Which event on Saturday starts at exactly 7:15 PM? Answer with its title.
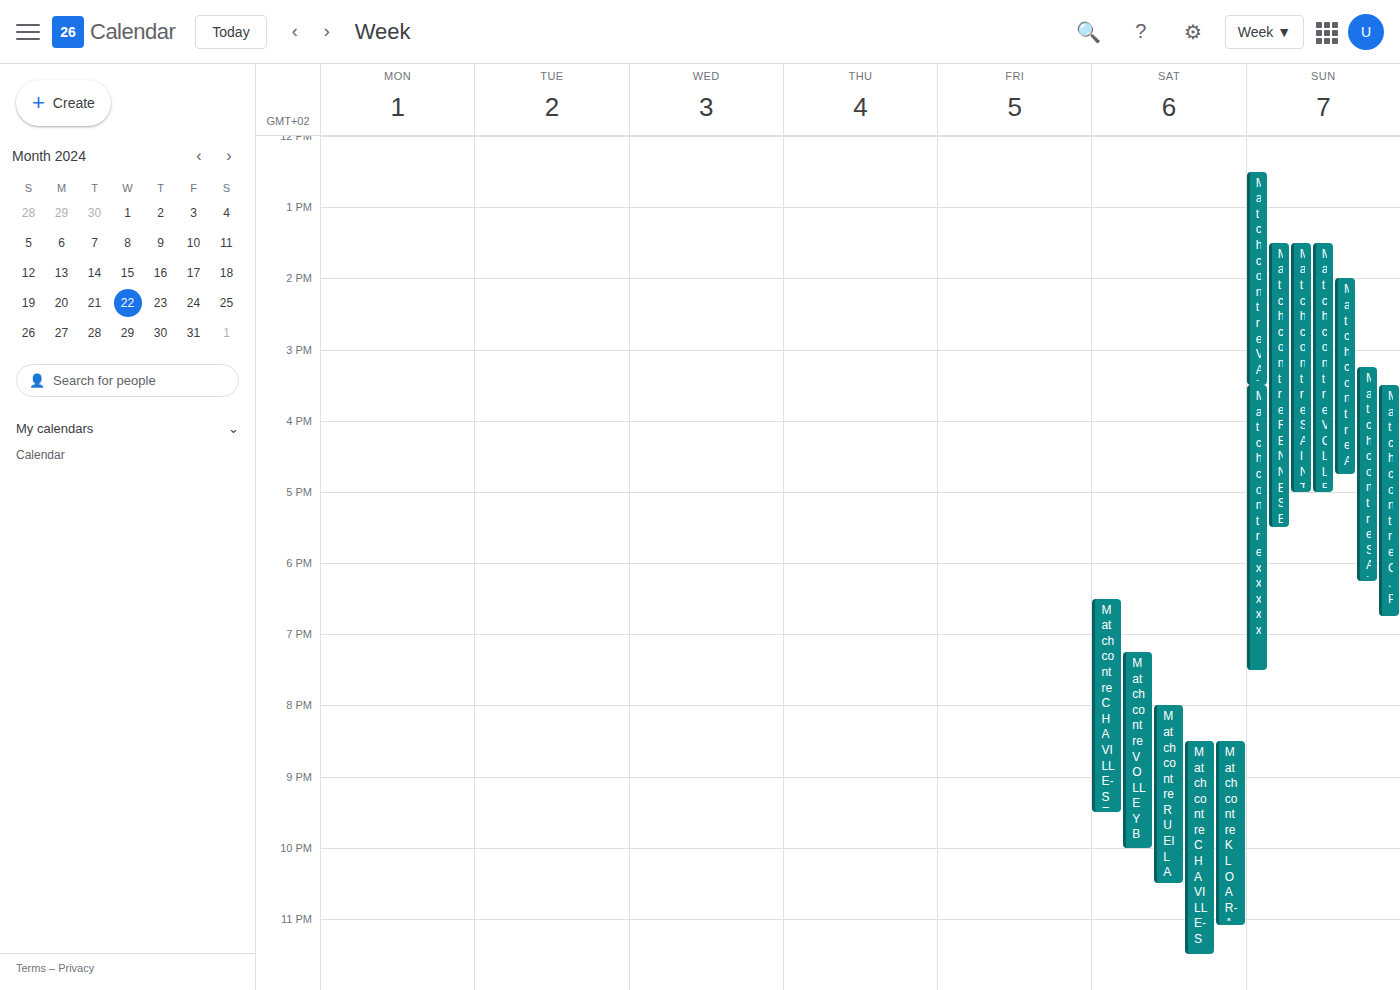
"Match contre VOLLEY BALL C"